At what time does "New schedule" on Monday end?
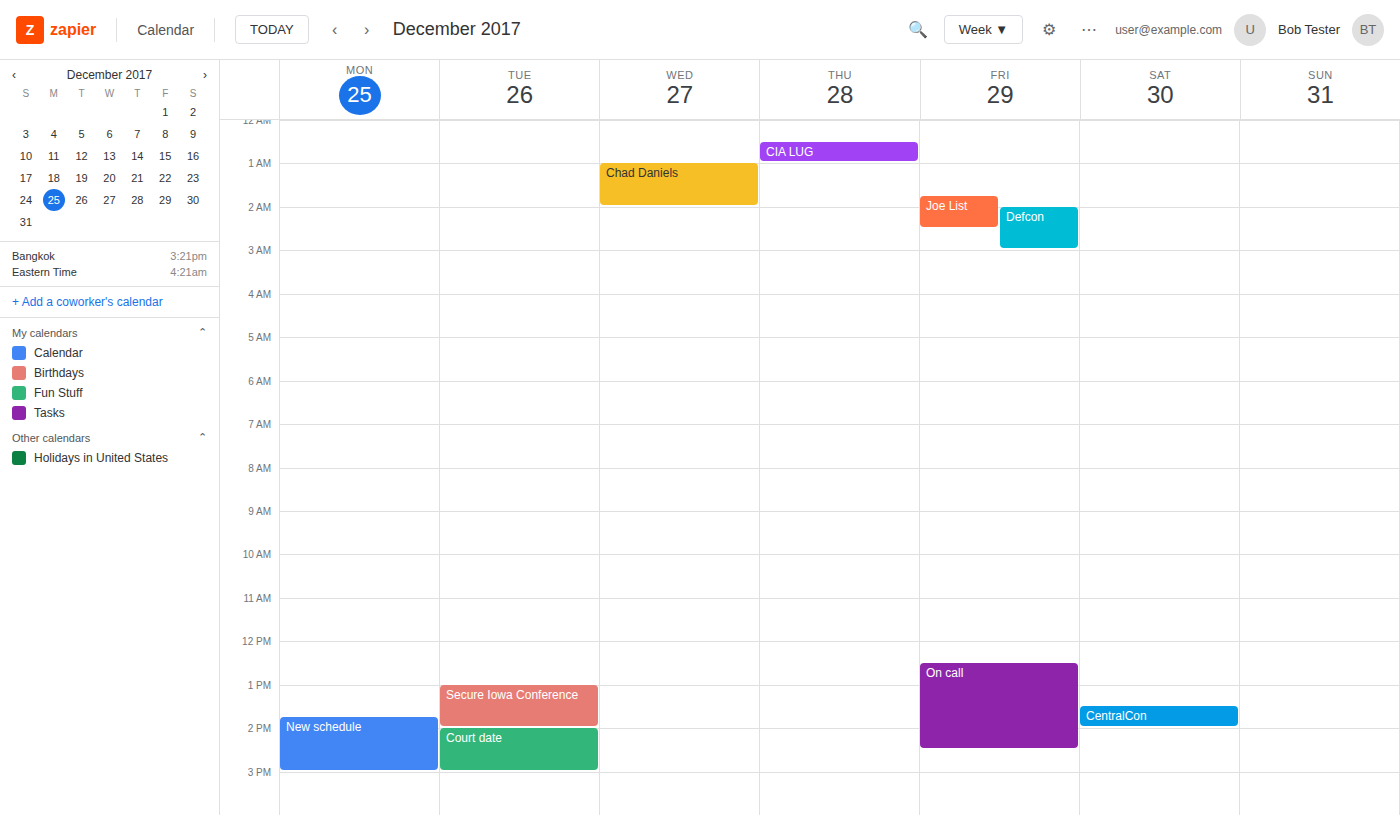
15:00